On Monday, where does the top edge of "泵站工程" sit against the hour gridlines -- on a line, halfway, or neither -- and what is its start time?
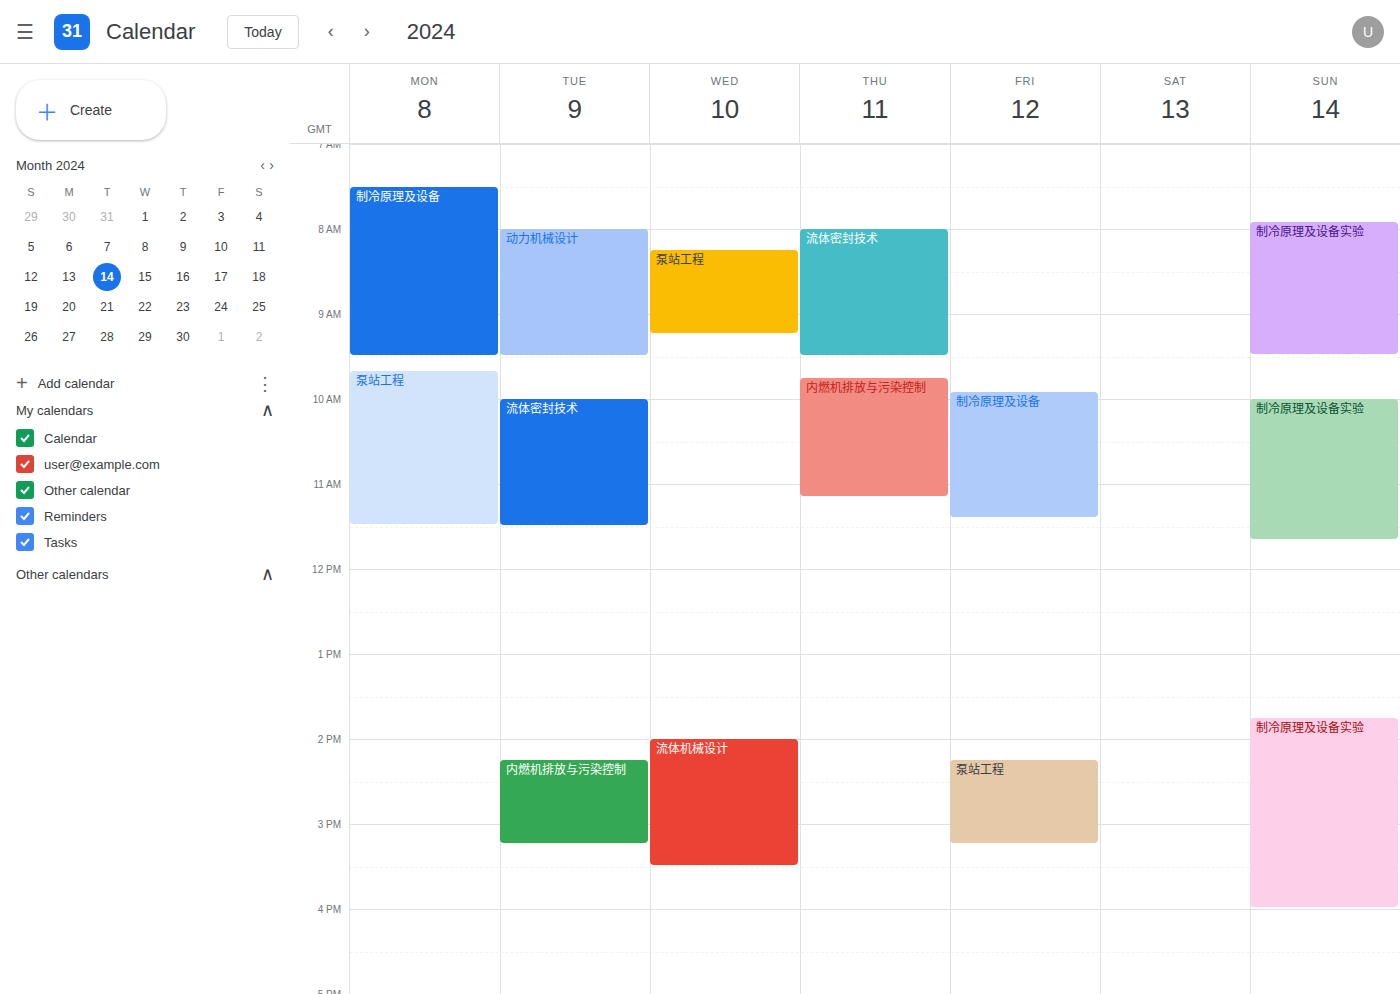
9:40 AM -- neither: 40 minutes below the 9 AM line and 20 minutes above the 10 AM line.